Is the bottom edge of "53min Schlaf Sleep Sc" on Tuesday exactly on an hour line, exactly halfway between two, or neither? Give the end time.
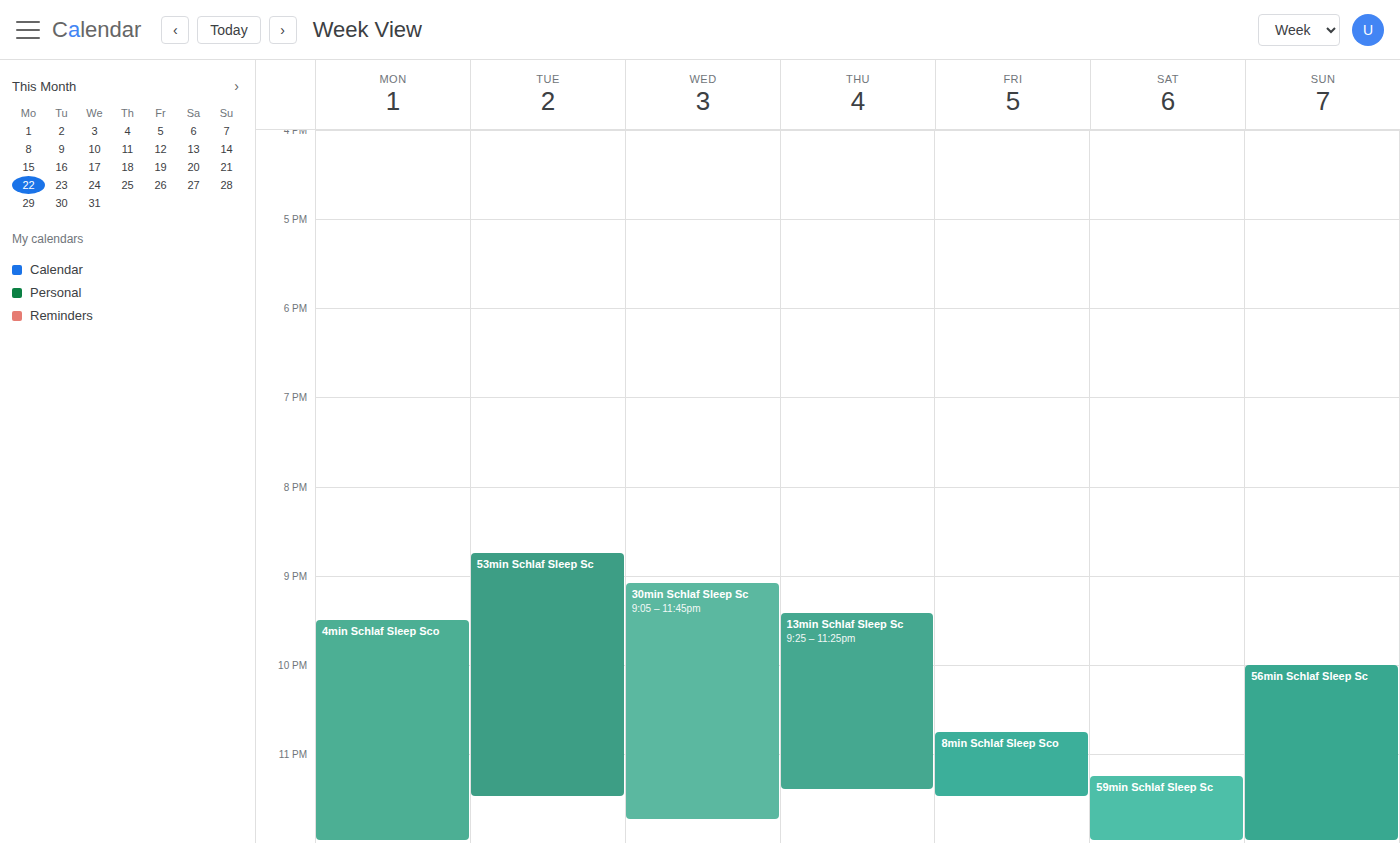
11:30 PM -- halfway between the 11 PM and 12 AM lines.